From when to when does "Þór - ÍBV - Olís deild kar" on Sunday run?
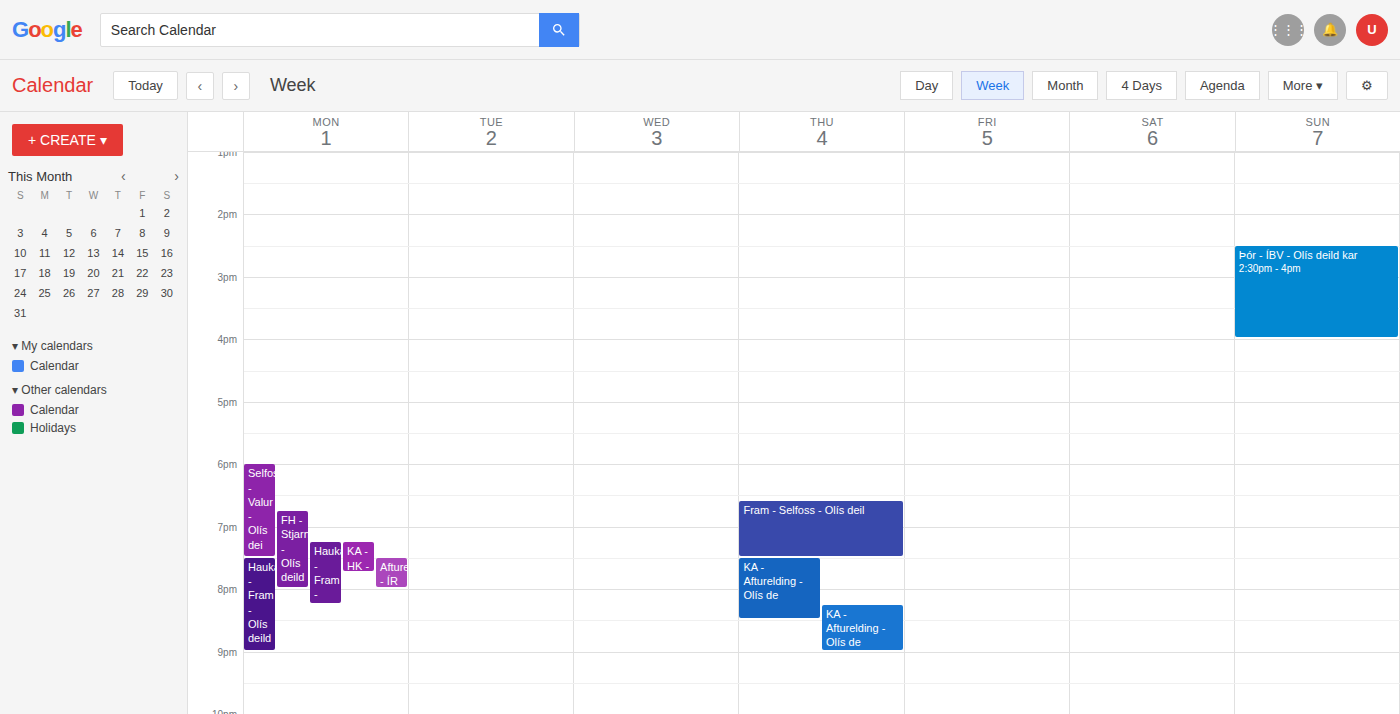
2:30 PM to 4:00 PM